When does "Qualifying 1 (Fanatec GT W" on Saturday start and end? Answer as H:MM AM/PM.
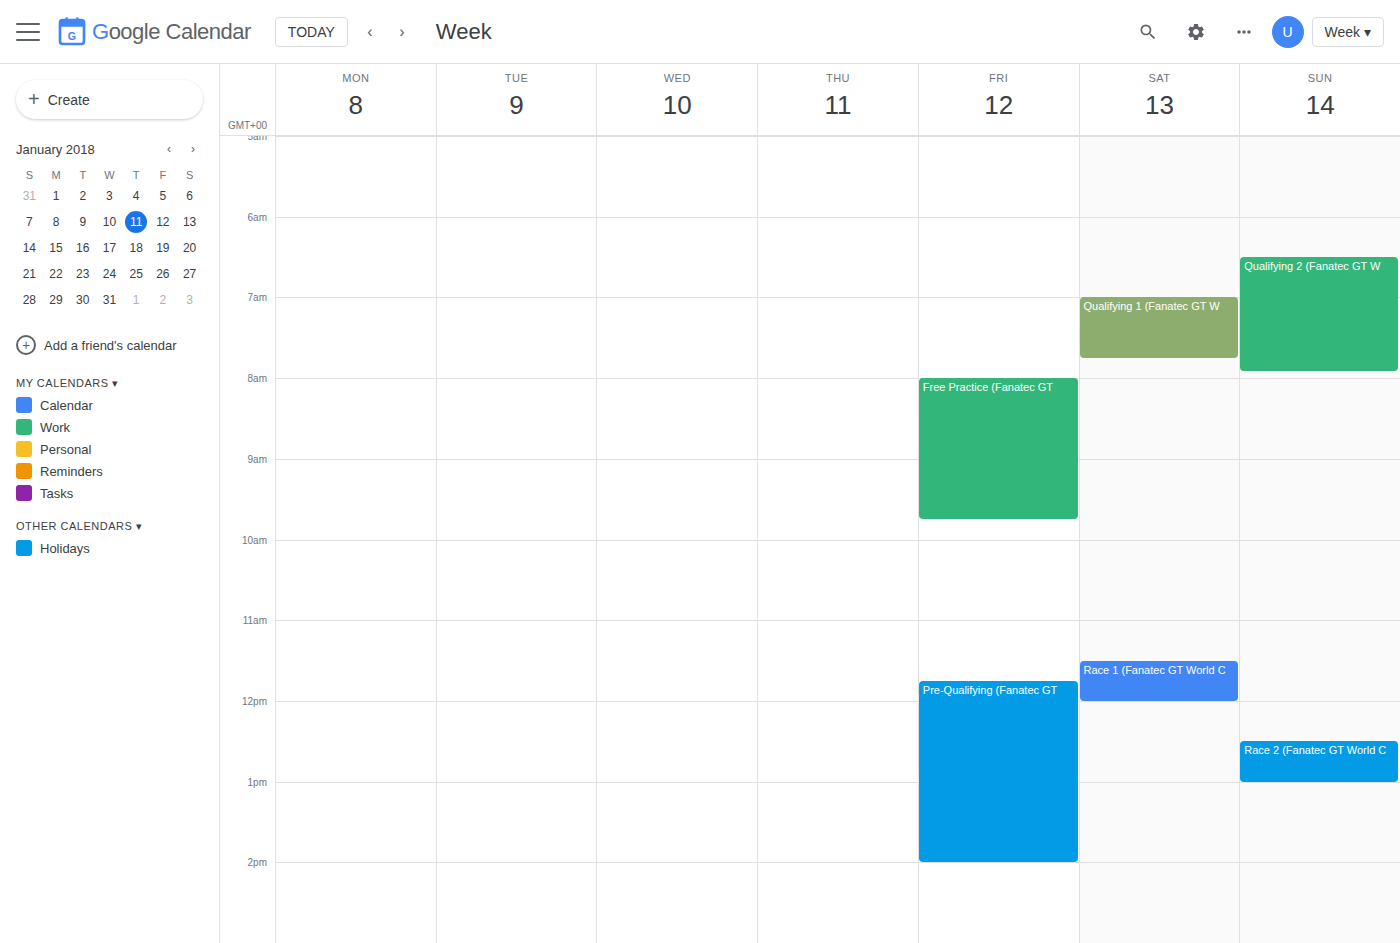
7:00 AM to 7:45 AM